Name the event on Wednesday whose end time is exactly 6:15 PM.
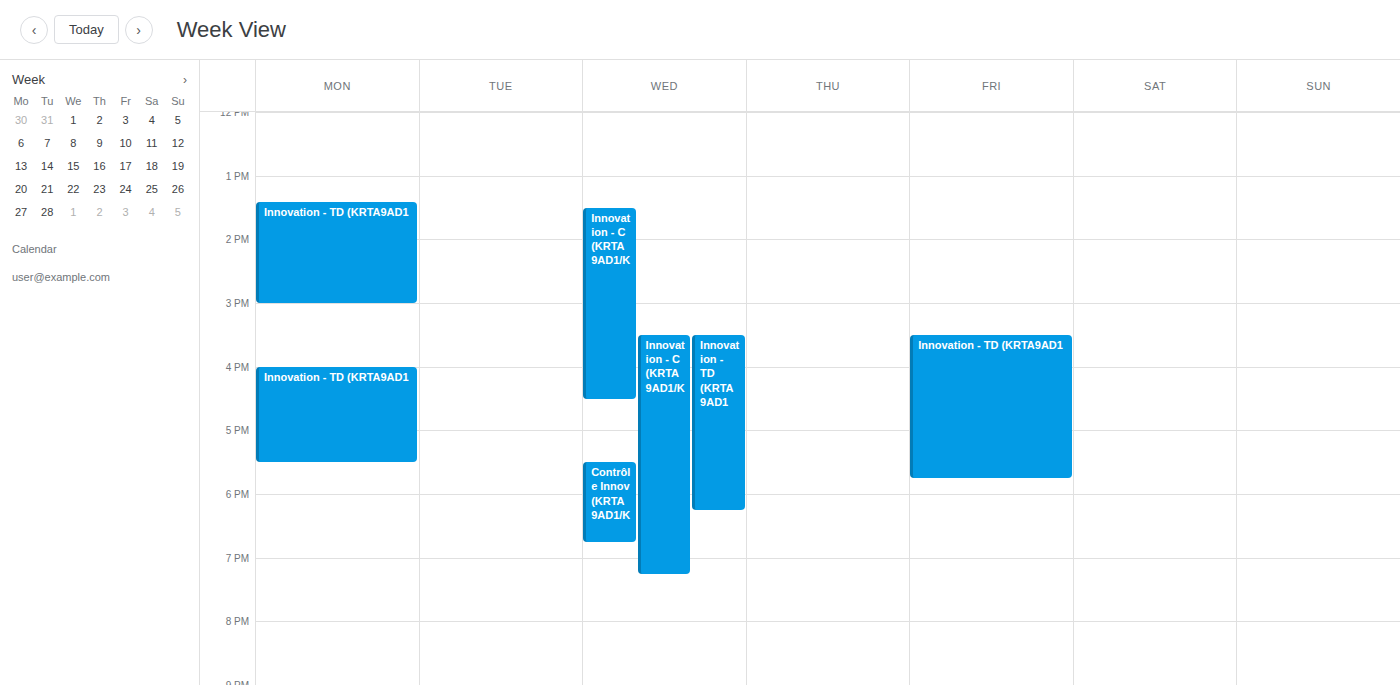
"Innovation - TD (KRTA9AD1"